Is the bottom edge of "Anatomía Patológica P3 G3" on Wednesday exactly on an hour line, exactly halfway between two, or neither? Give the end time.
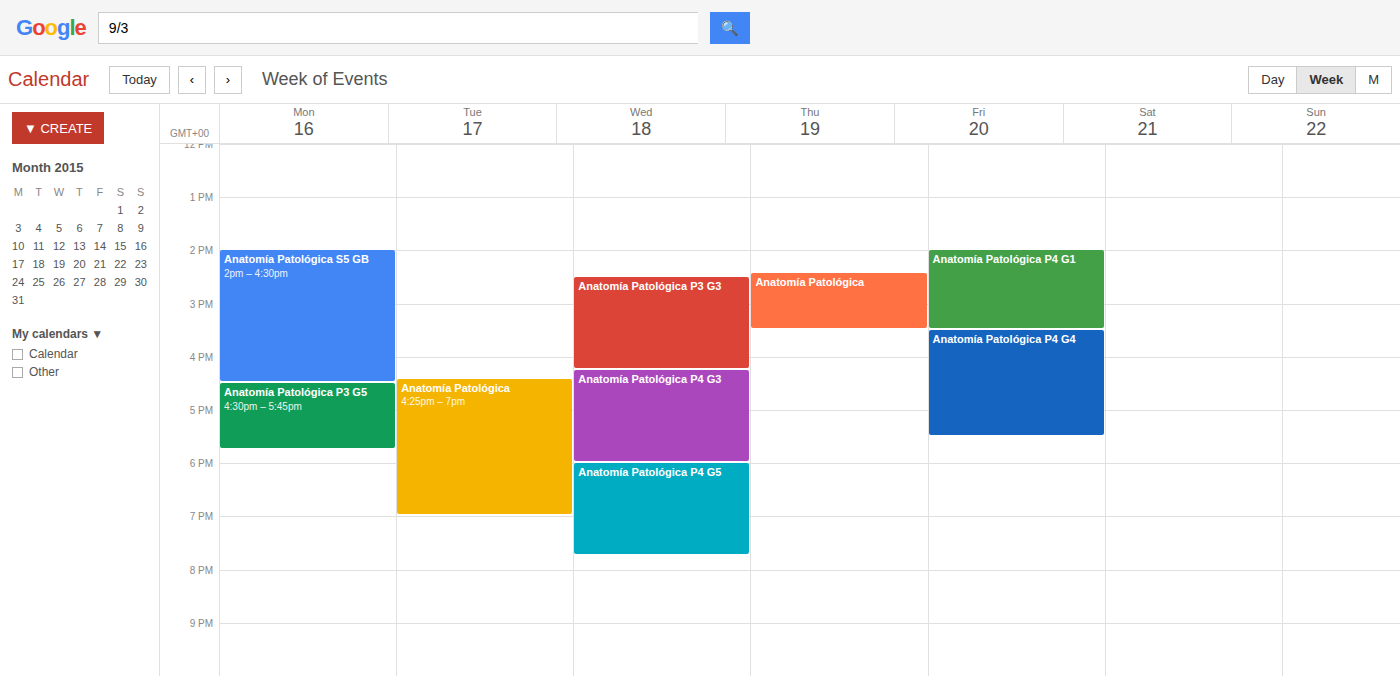
4:15 PM -- neither: a quarter of the way from the 4 PM line to the 5 PM line.